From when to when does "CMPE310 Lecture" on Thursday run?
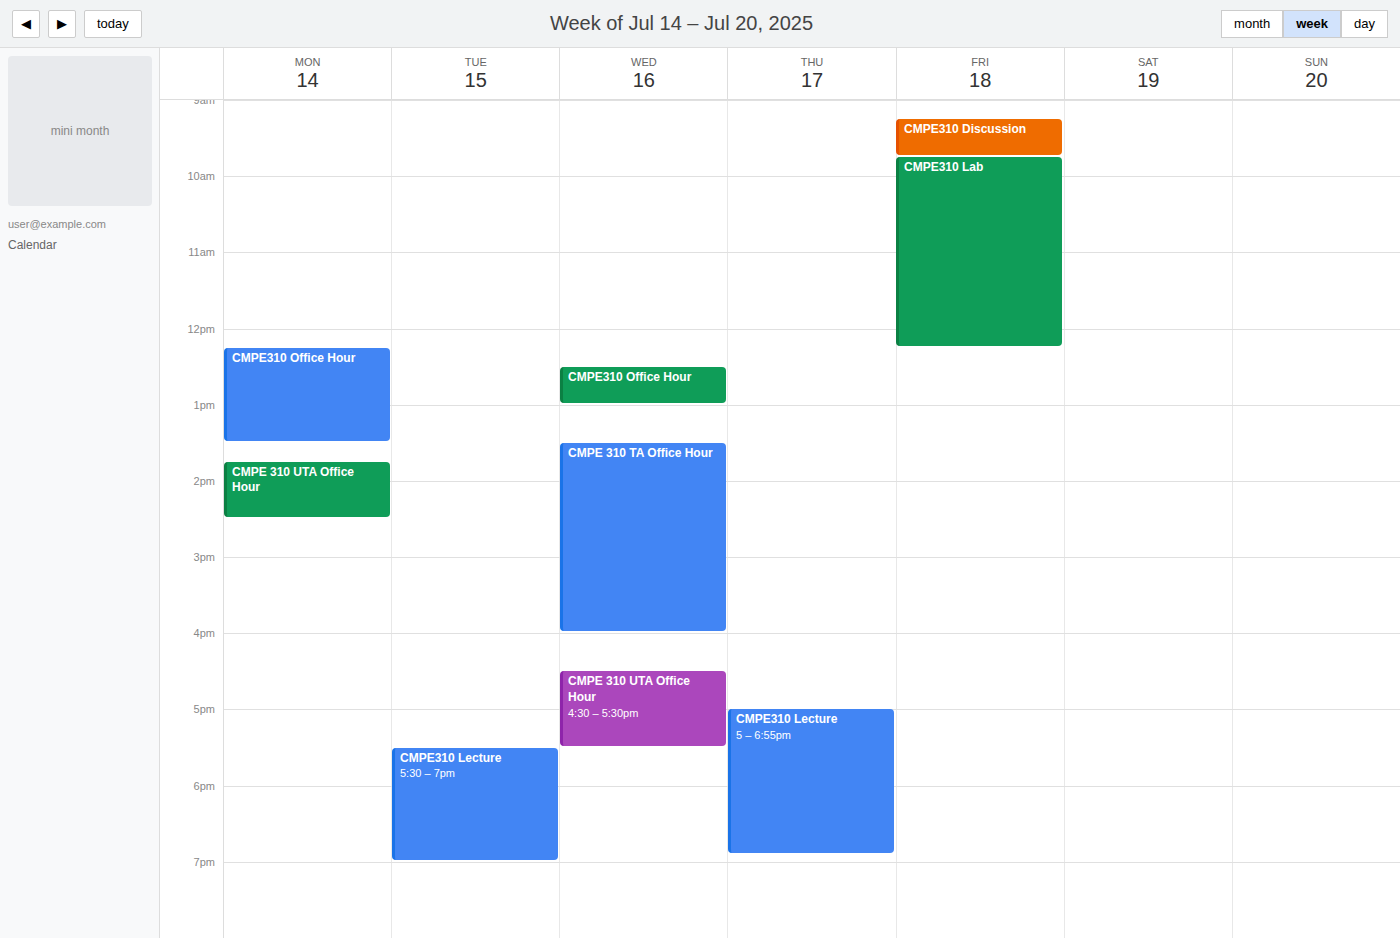
17:00 to 18:55